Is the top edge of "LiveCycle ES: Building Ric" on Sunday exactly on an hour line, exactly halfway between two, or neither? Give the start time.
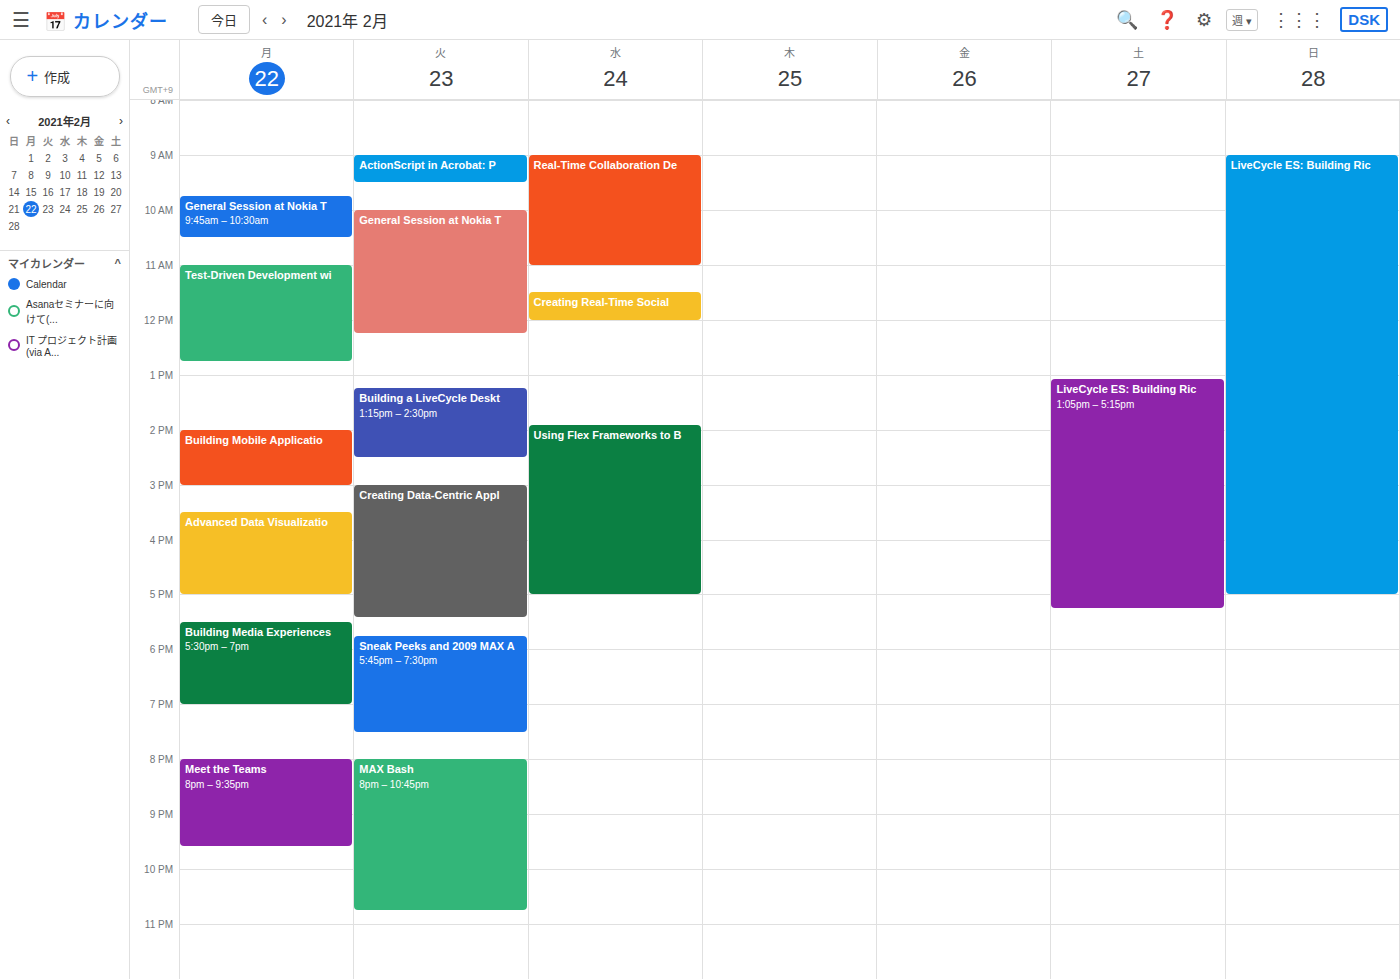
9:00 AM -- exactly on the 9 AM line.